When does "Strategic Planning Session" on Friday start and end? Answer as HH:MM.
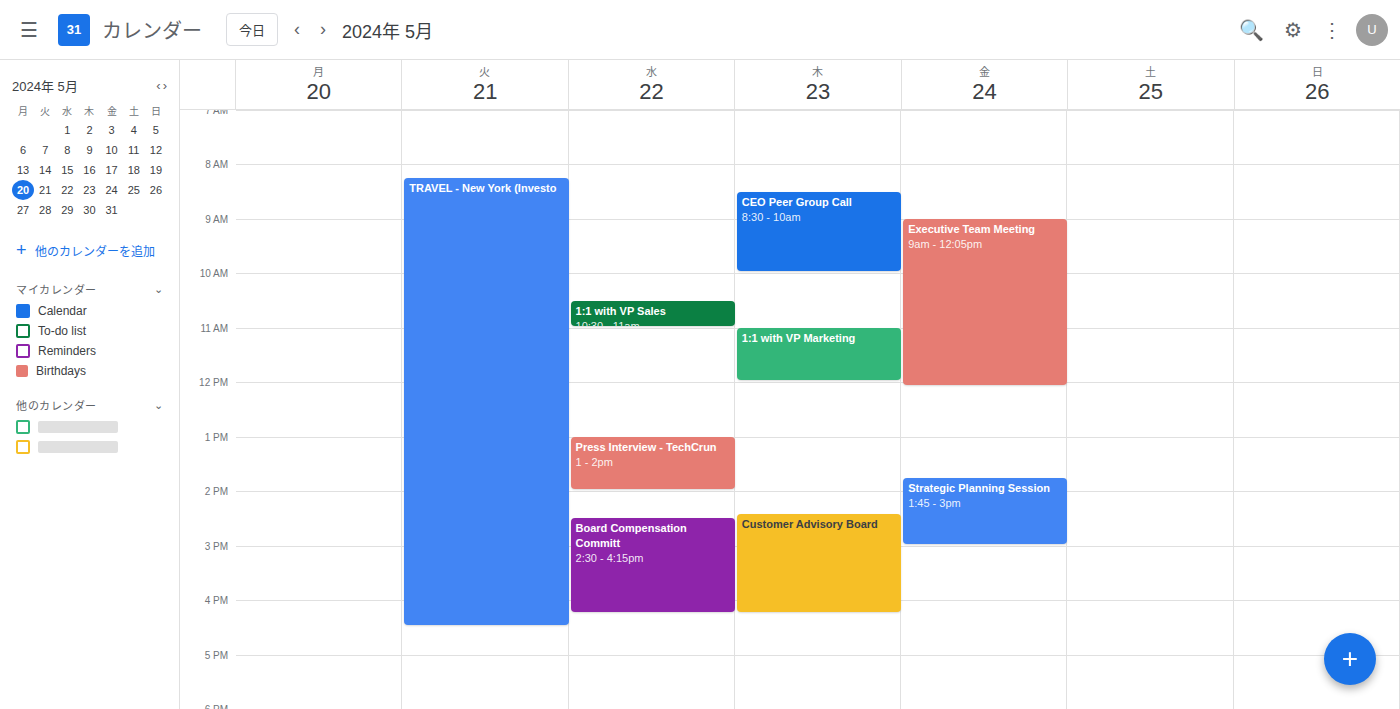
13:45 to 15:00